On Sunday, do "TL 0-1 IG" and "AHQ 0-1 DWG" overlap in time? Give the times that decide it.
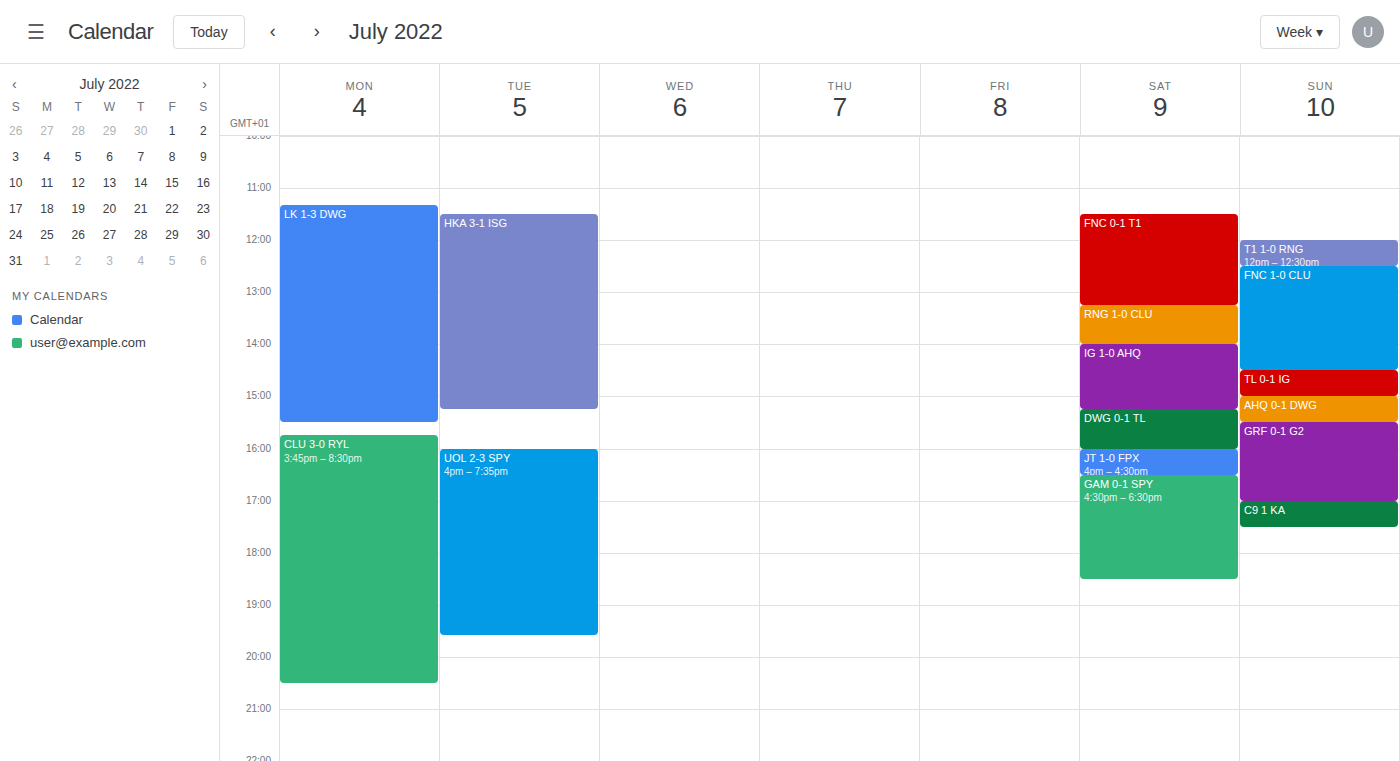
"TL 0-1 IG" ends at 3:00 PM, exactly when "AHQ 0-1 DWG" starts -- they touch but do not overlap.